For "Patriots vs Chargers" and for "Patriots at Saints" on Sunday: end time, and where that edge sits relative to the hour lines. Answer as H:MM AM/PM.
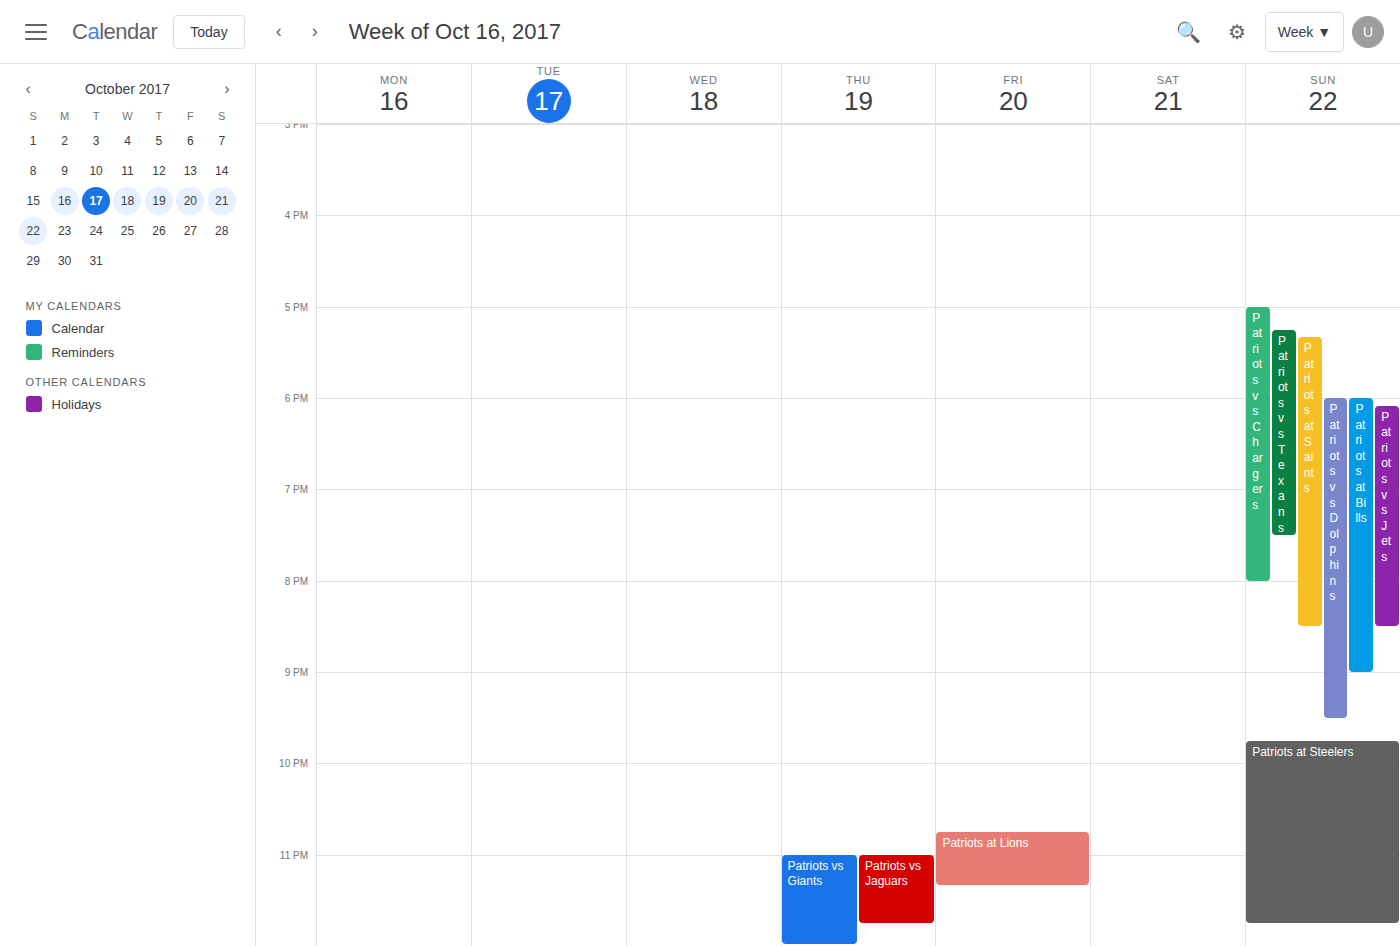
"Patriots vs Chargers": 8:00 PM, exactly on the 8 PM line. "Patriots at Saints": 8:30 PM, halfway between the 8 PM and 9 PM lines.